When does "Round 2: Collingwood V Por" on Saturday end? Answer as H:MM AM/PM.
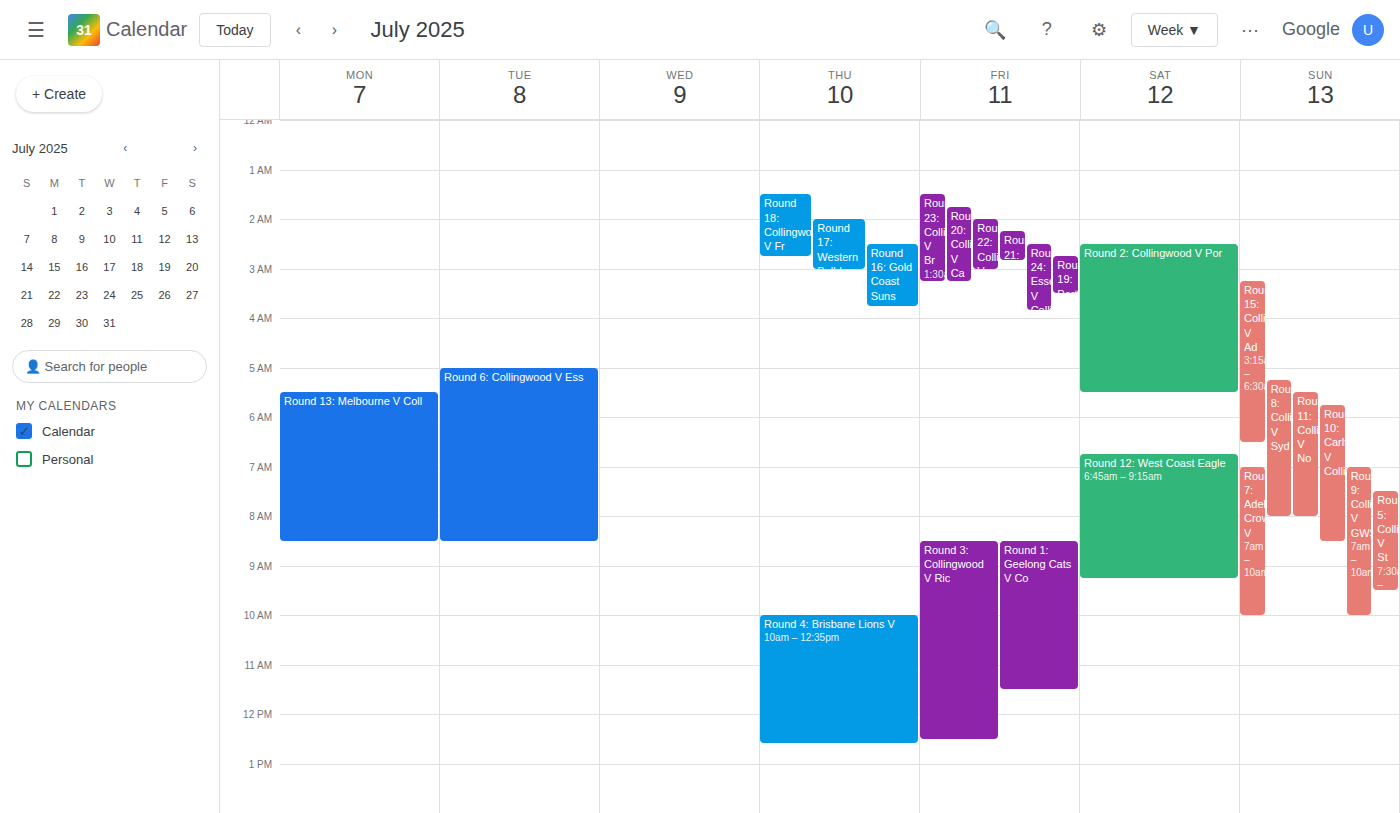
5:30 AM